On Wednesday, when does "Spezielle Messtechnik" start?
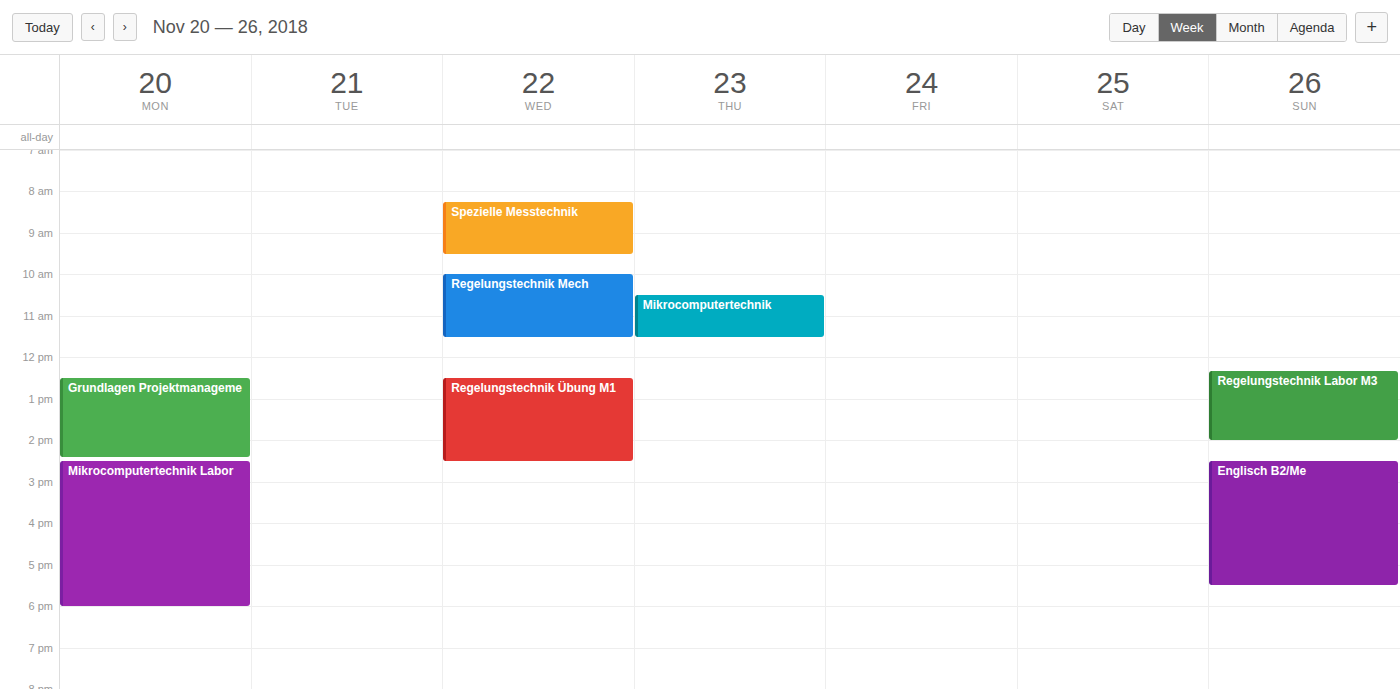
8:15 AM